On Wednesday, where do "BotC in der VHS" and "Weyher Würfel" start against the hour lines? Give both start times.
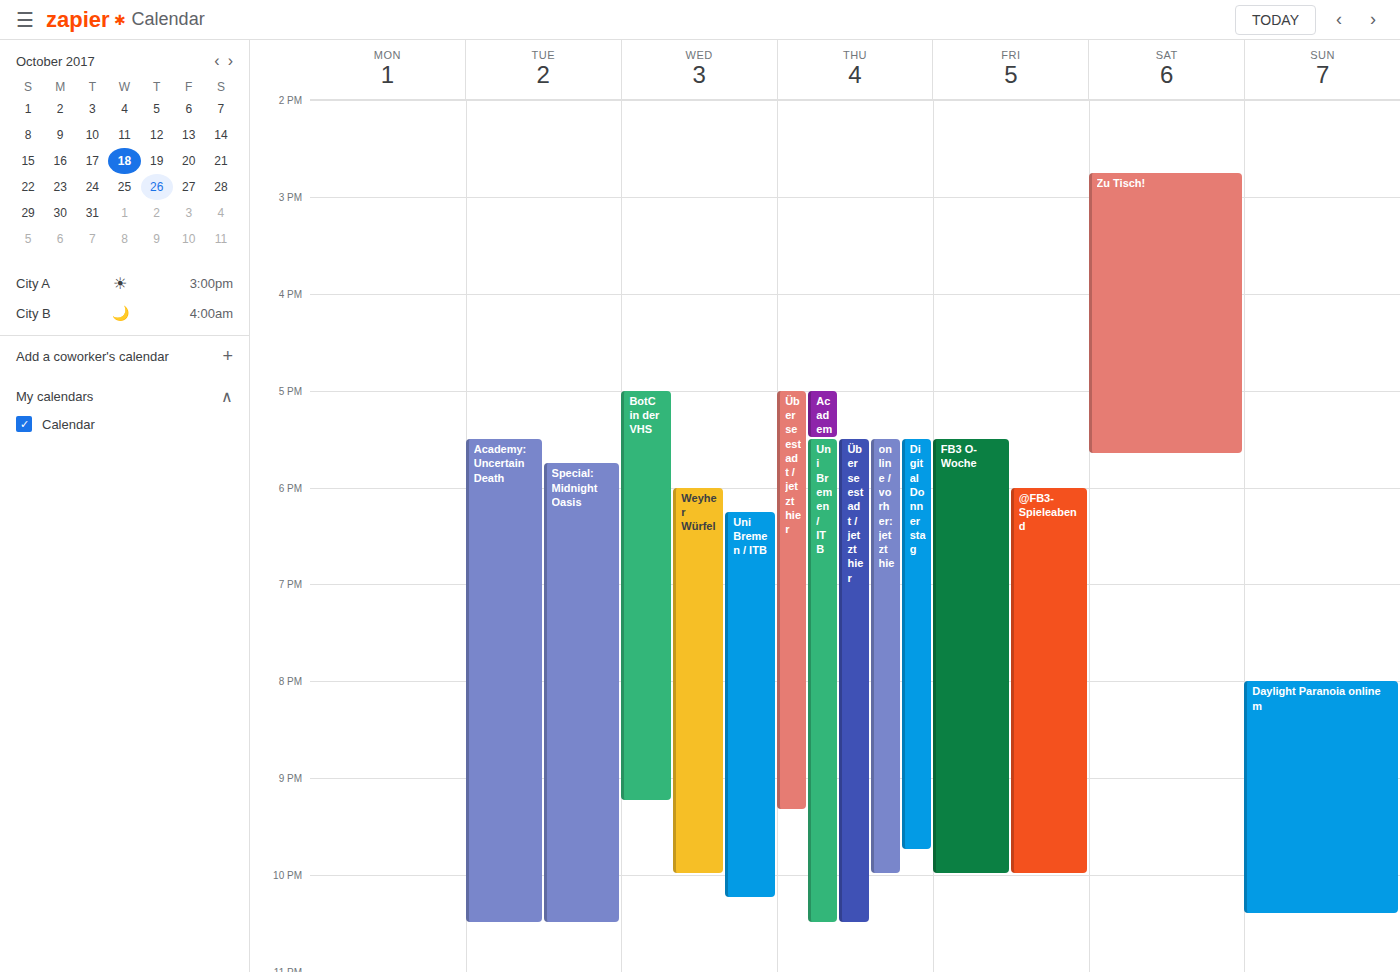
"BotC in der VHS": 5:00 PM, exactly on the 5 PM line. "Weyher Würfel": 6:00 PM, exactly on the 6 PM line.